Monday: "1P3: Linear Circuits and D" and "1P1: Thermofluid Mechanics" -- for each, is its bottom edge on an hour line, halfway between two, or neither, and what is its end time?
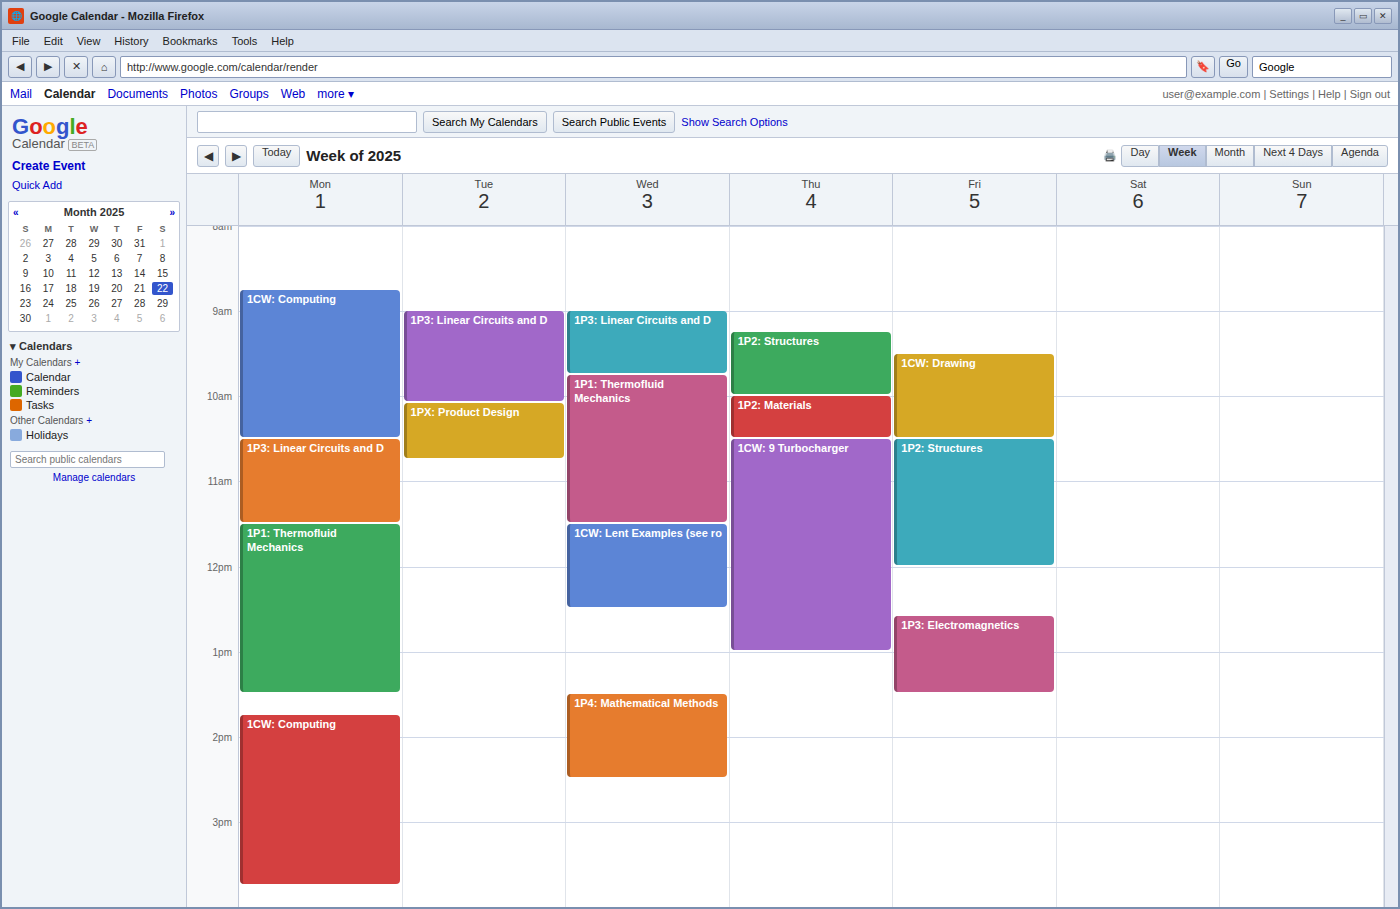
"1P3: Linear Circuits and D": 11:30 AM, halfway between the 11 AM and 12 PM lines. "1P1: Thermofluid Mechanics": 1:30 PM, halfway between the 1 PM and 2 PM lines.